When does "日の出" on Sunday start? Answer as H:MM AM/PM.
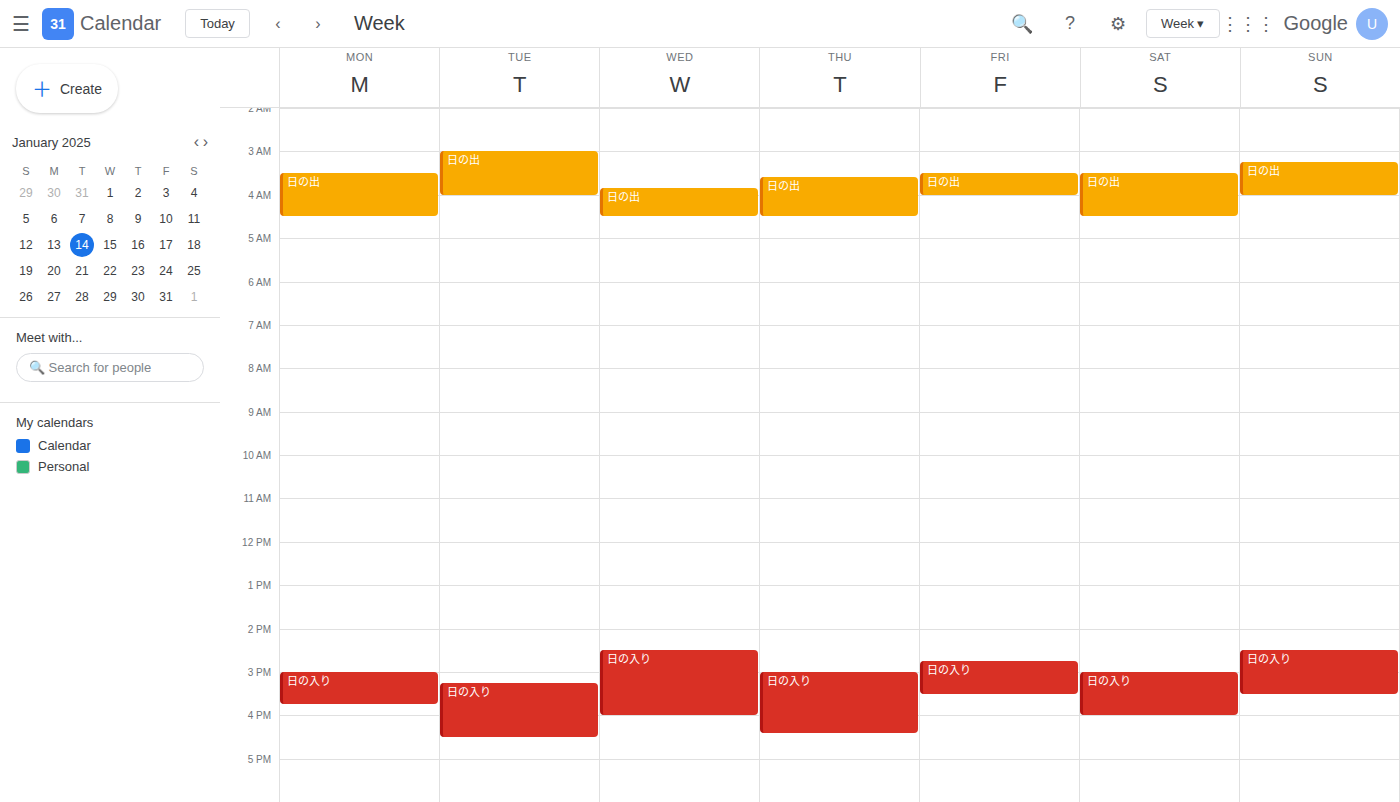
3:15 AM